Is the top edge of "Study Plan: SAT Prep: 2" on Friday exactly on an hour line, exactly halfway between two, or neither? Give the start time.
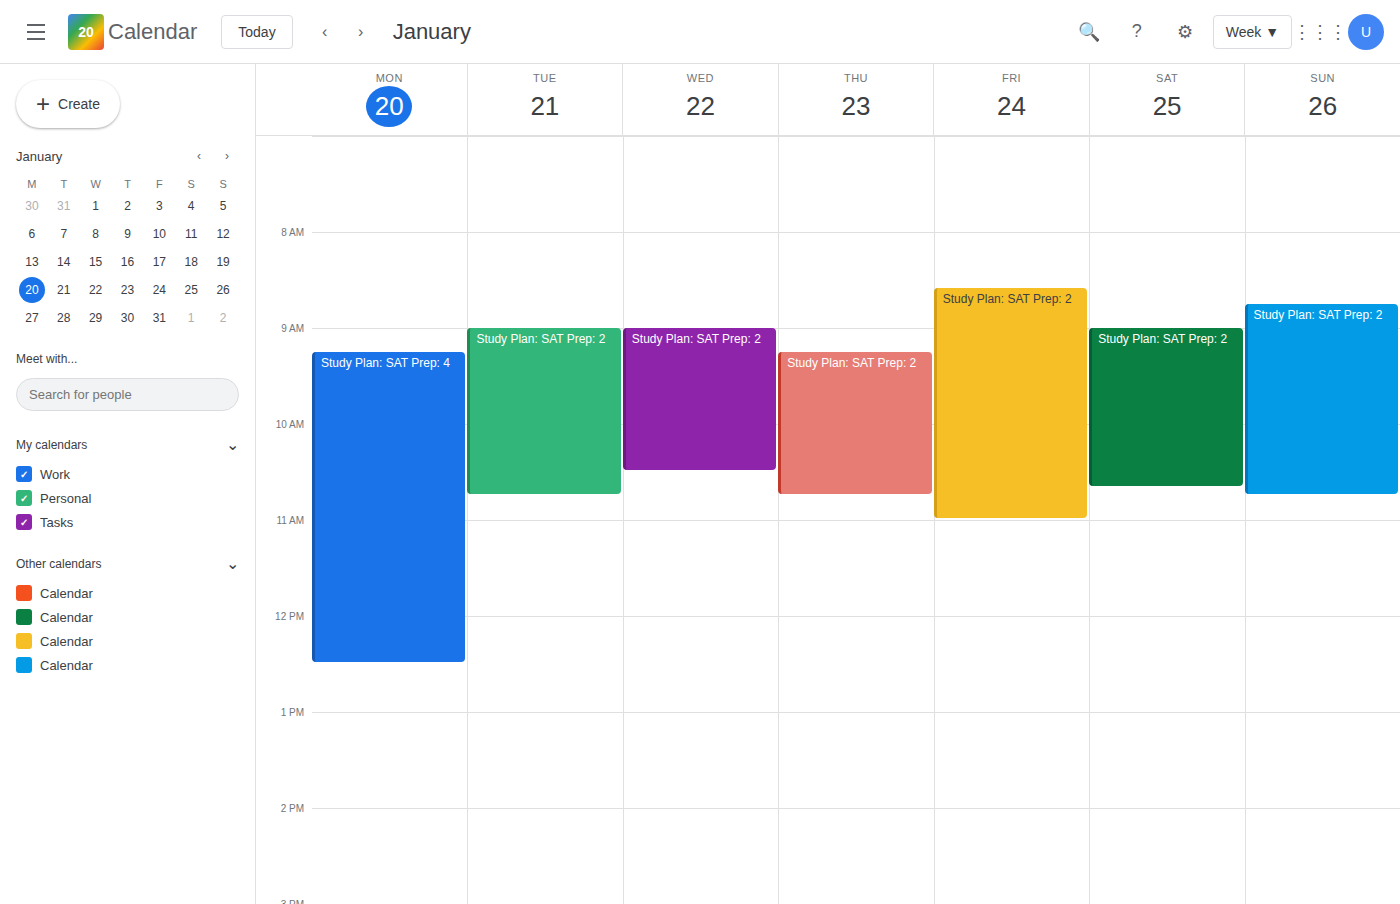
8:35 AM -- neither: 35 minutes below the 8 AM line and 25 minutes above the 9 AM line.